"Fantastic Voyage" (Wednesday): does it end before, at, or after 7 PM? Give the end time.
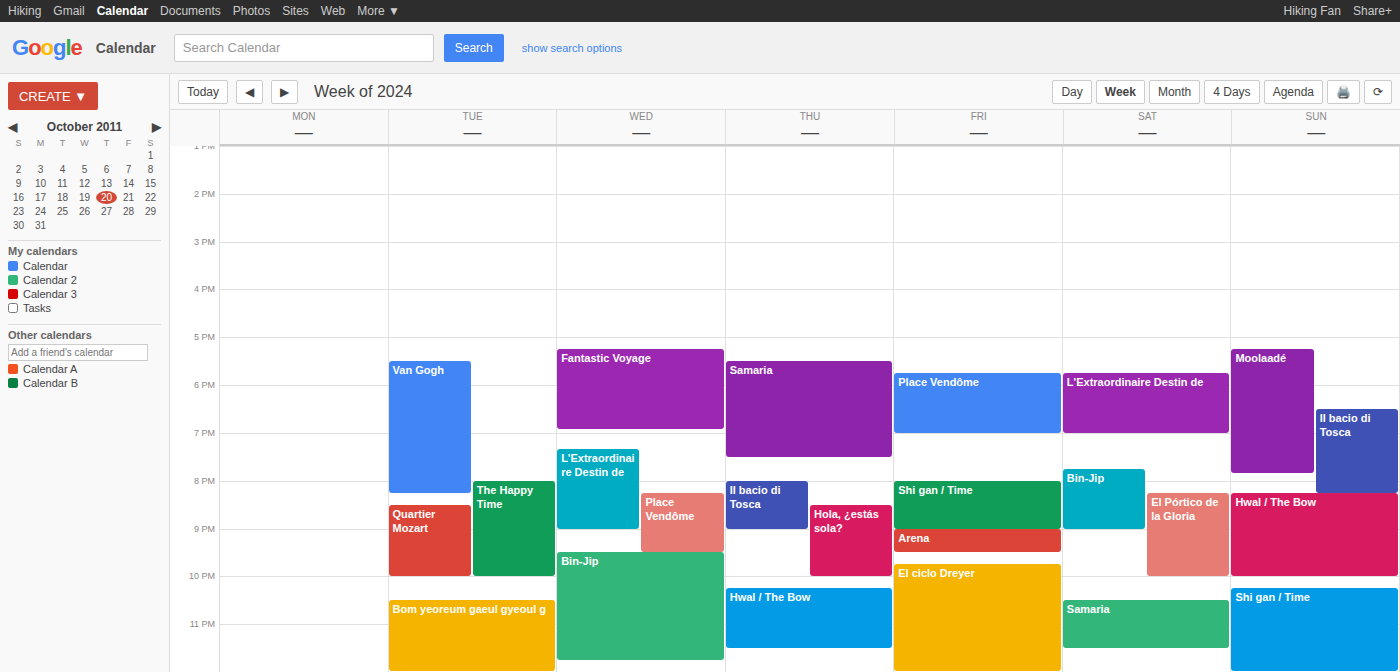
6:55 PM -- before 7 PM, 5 minutes above the 7 PM line.